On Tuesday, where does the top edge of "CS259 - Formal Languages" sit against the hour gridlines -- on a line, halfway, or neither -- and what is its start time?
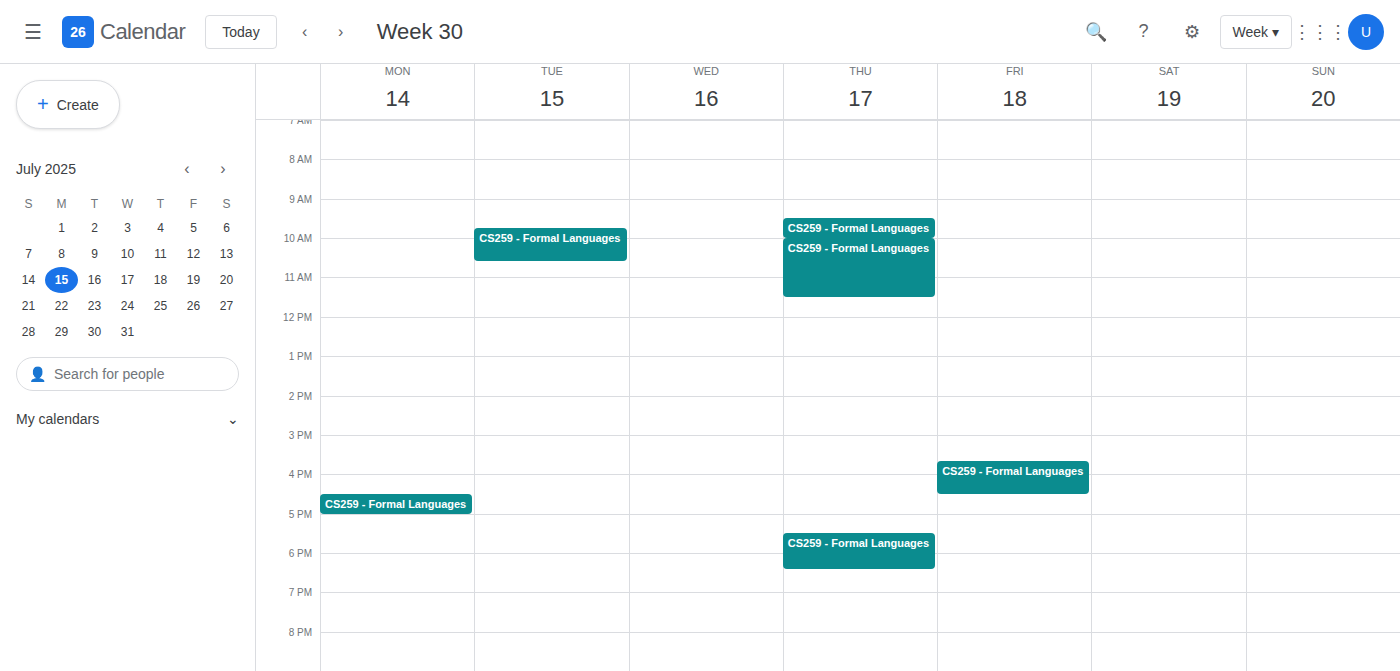
09:45 -- neither: three quarters of the way from the 09:00 line to the 10:00 line.